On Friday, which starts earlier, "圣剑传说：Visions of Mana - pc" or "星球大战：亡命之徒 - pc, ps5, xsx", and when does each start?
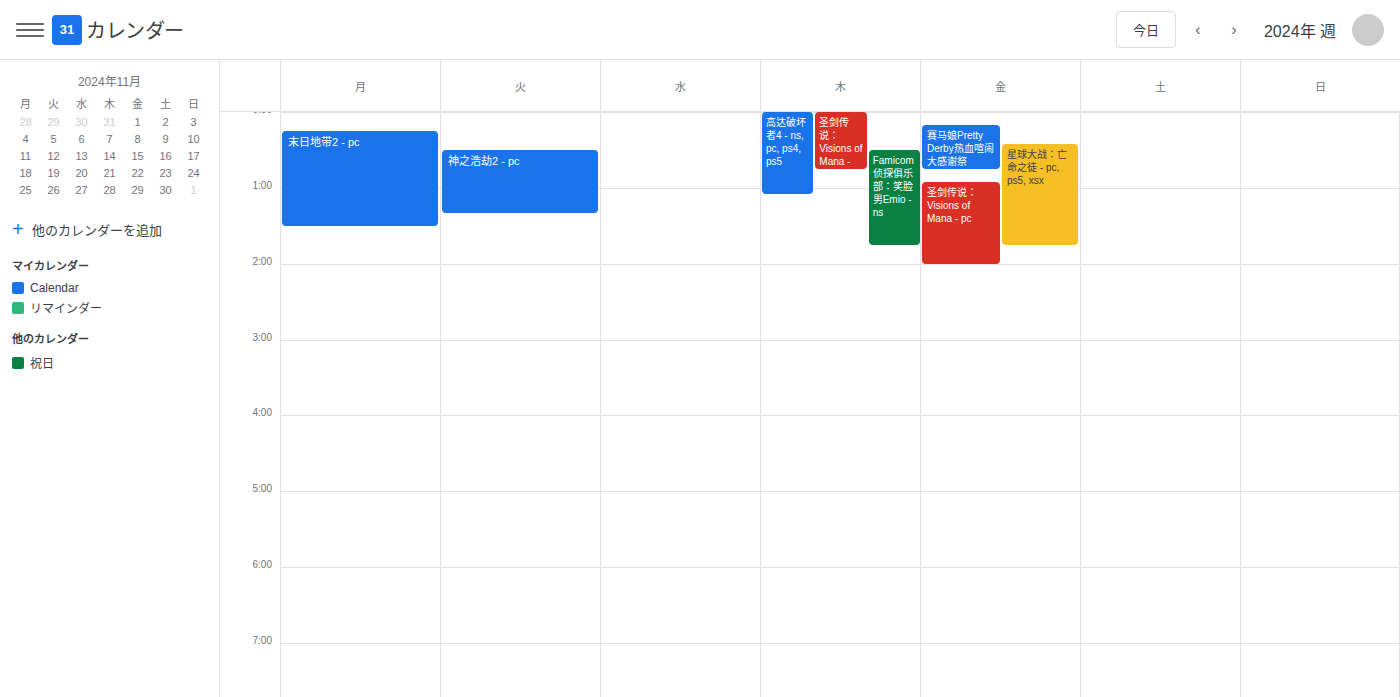
"星球大战：亡命之徒 - pc, ps5, xsx" 12:25 AM; "圣剑传说：Visions of Mana - pc" 12:55 AM.